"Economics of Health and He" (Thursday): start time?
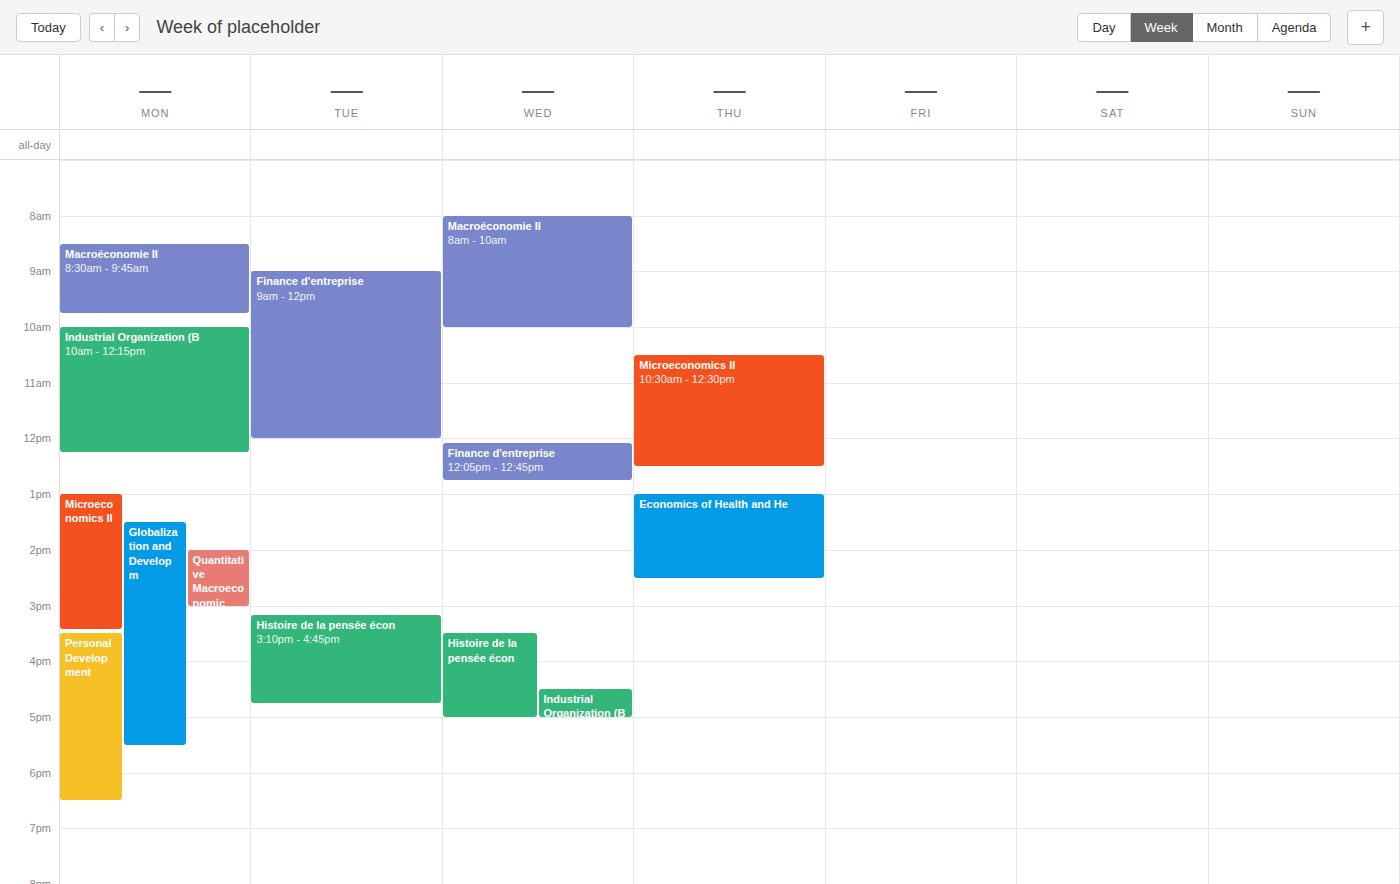
1:00 PM